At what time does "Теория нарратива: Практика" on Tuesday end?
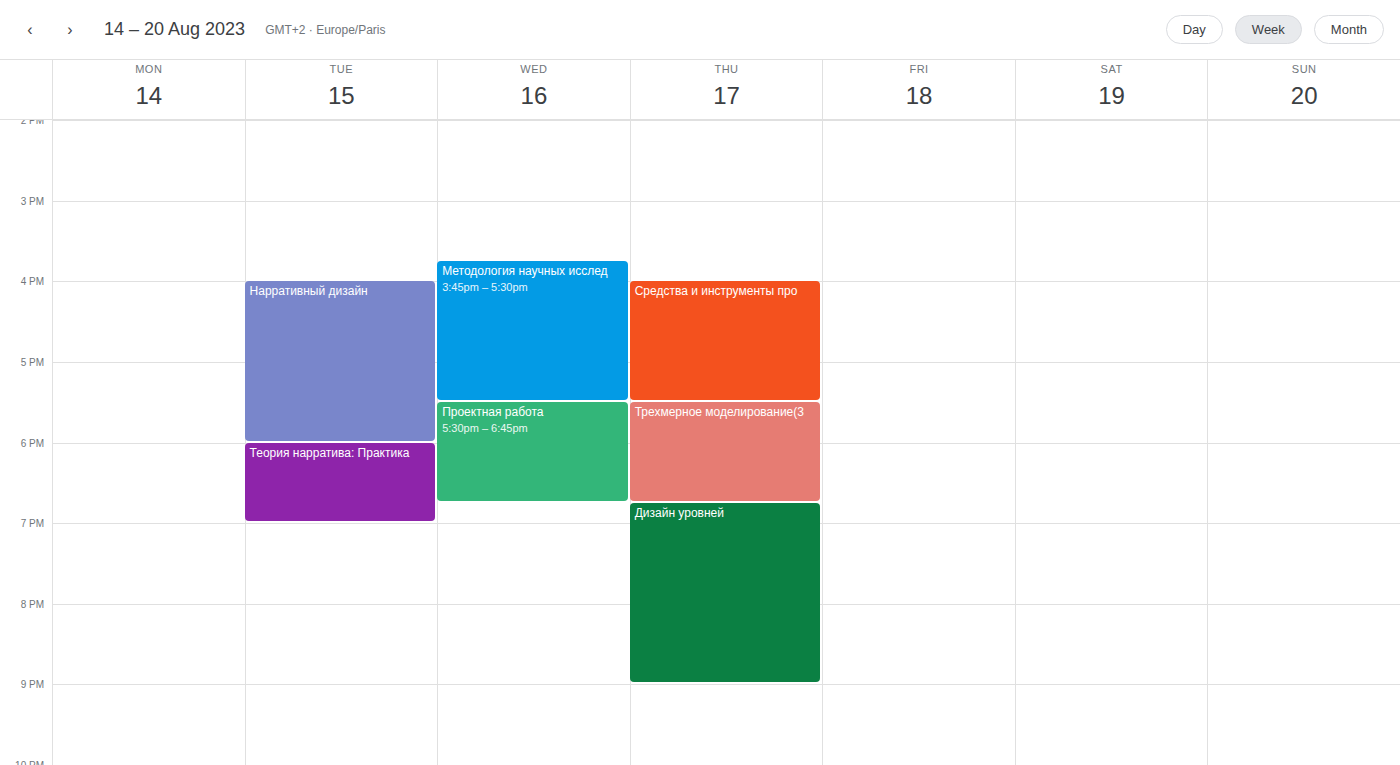
19:00